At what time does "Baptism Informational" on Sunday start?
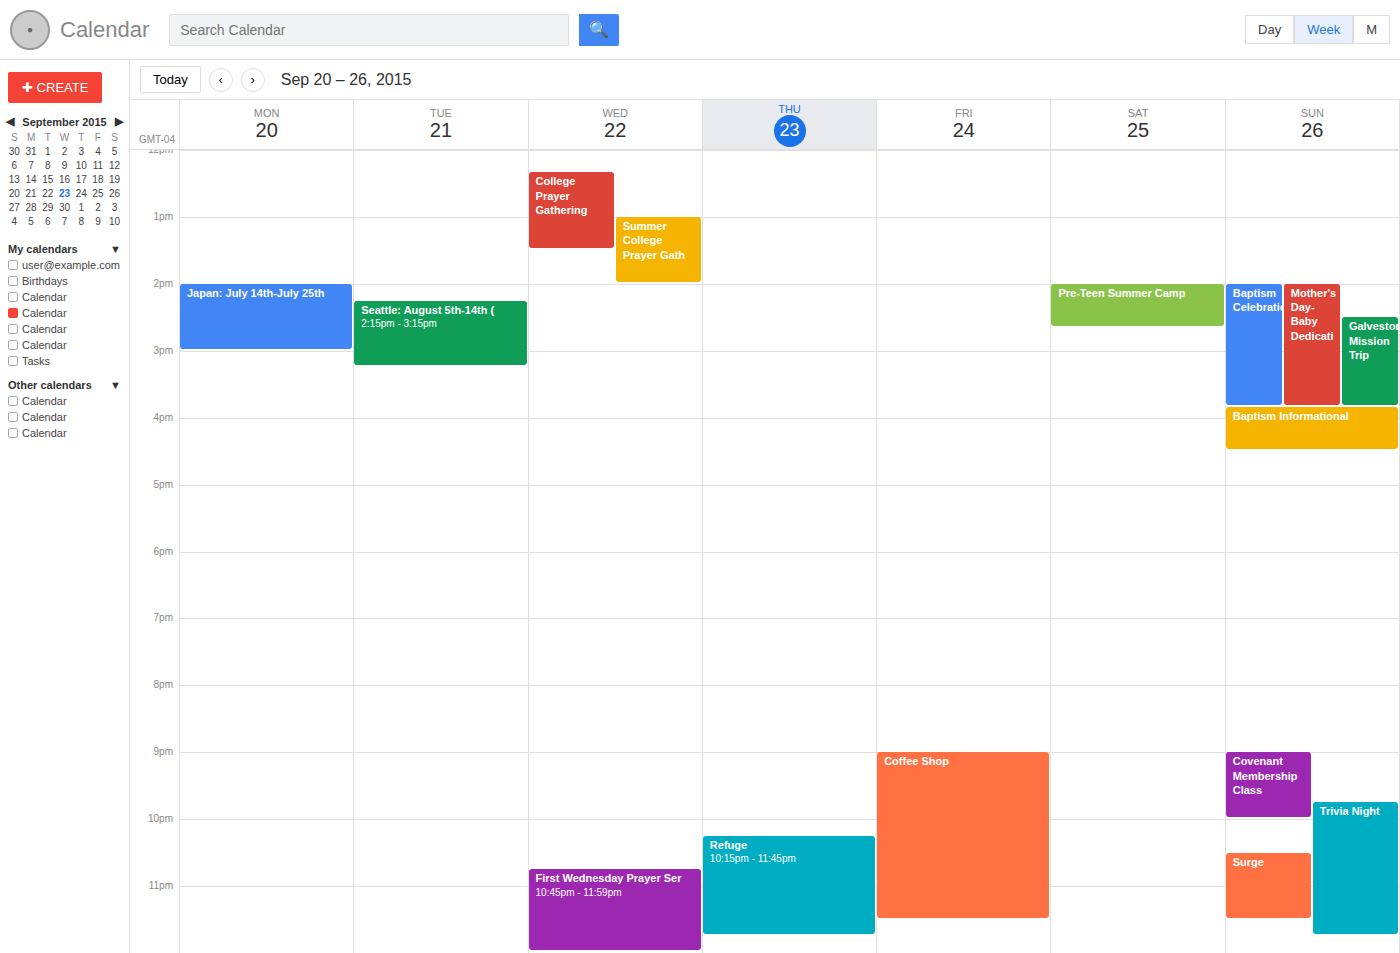
3:50 PM